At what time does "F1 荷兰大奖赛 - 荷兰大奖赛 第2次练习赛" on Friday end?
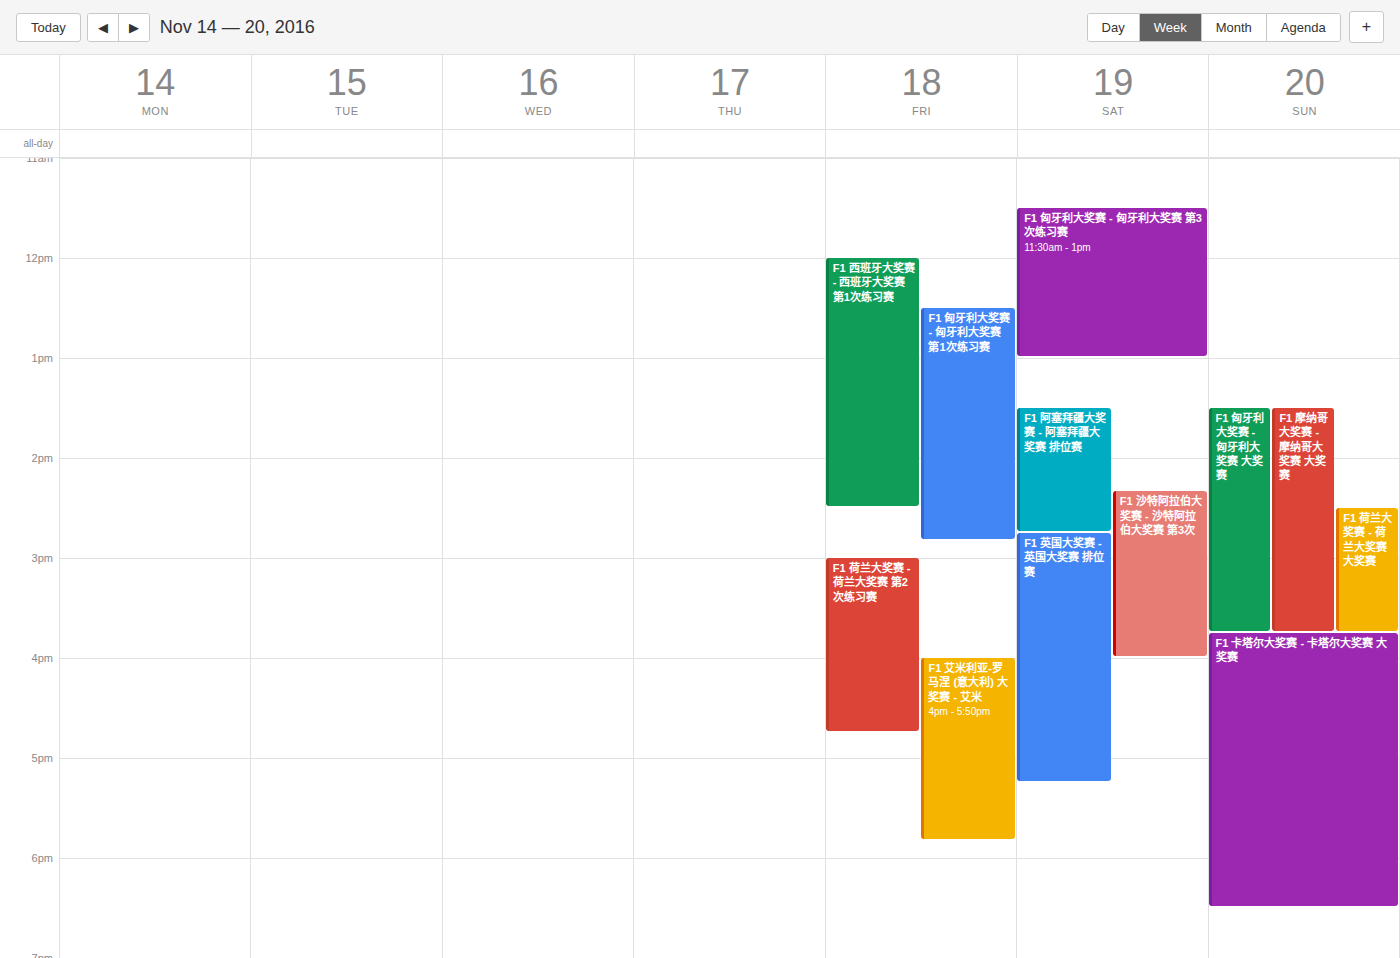
4:45 PM